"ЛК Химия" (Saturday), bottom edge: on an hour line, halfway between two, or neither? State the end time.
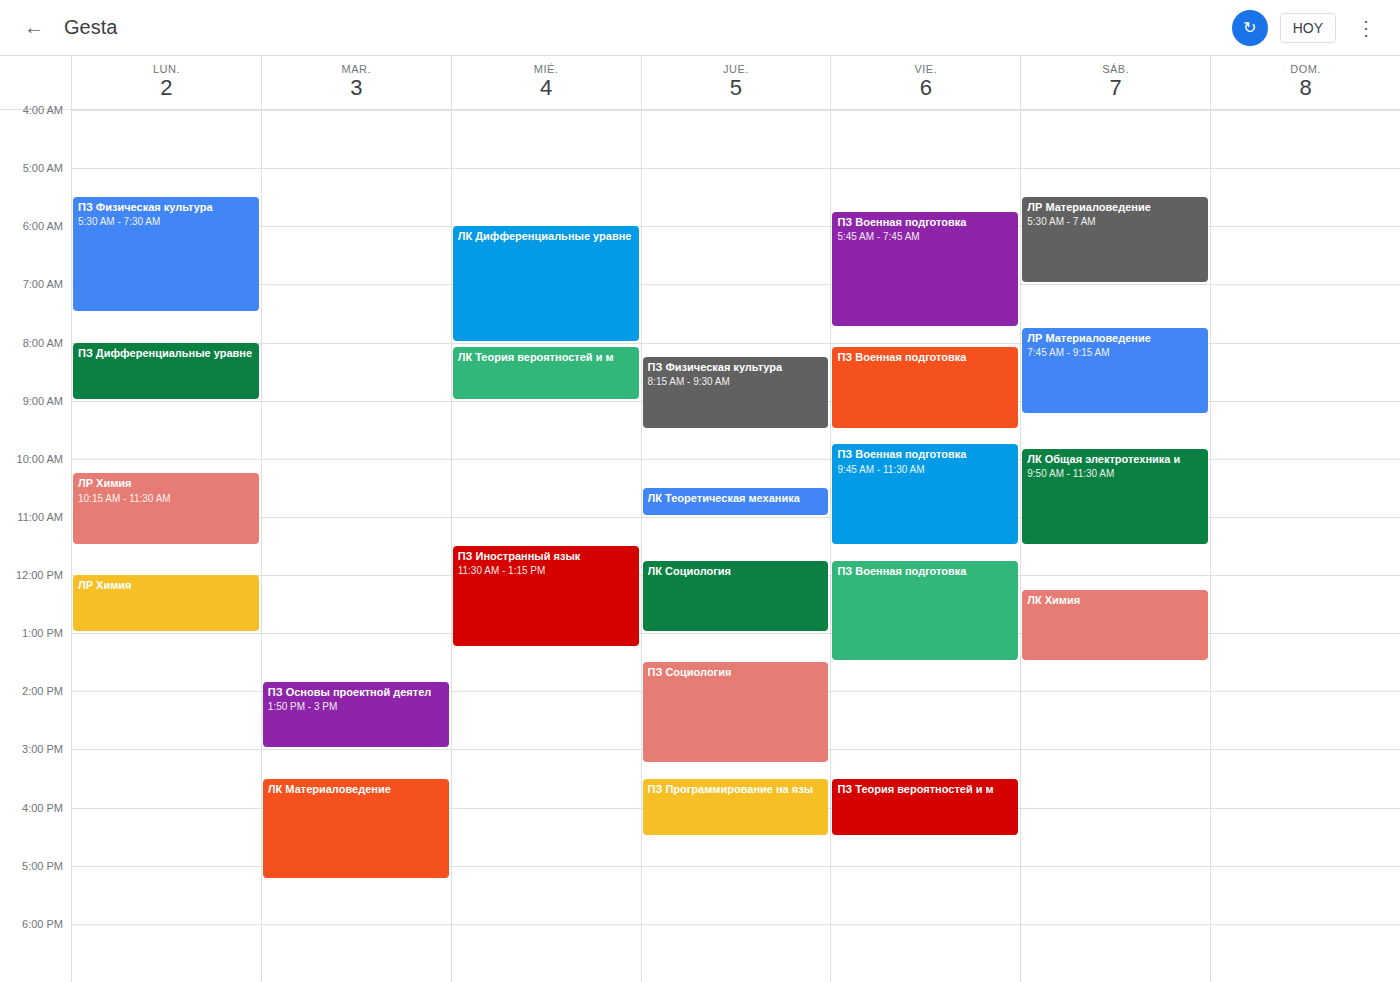
13:30 -- halfway between the 13:00 and 14:00 lines.